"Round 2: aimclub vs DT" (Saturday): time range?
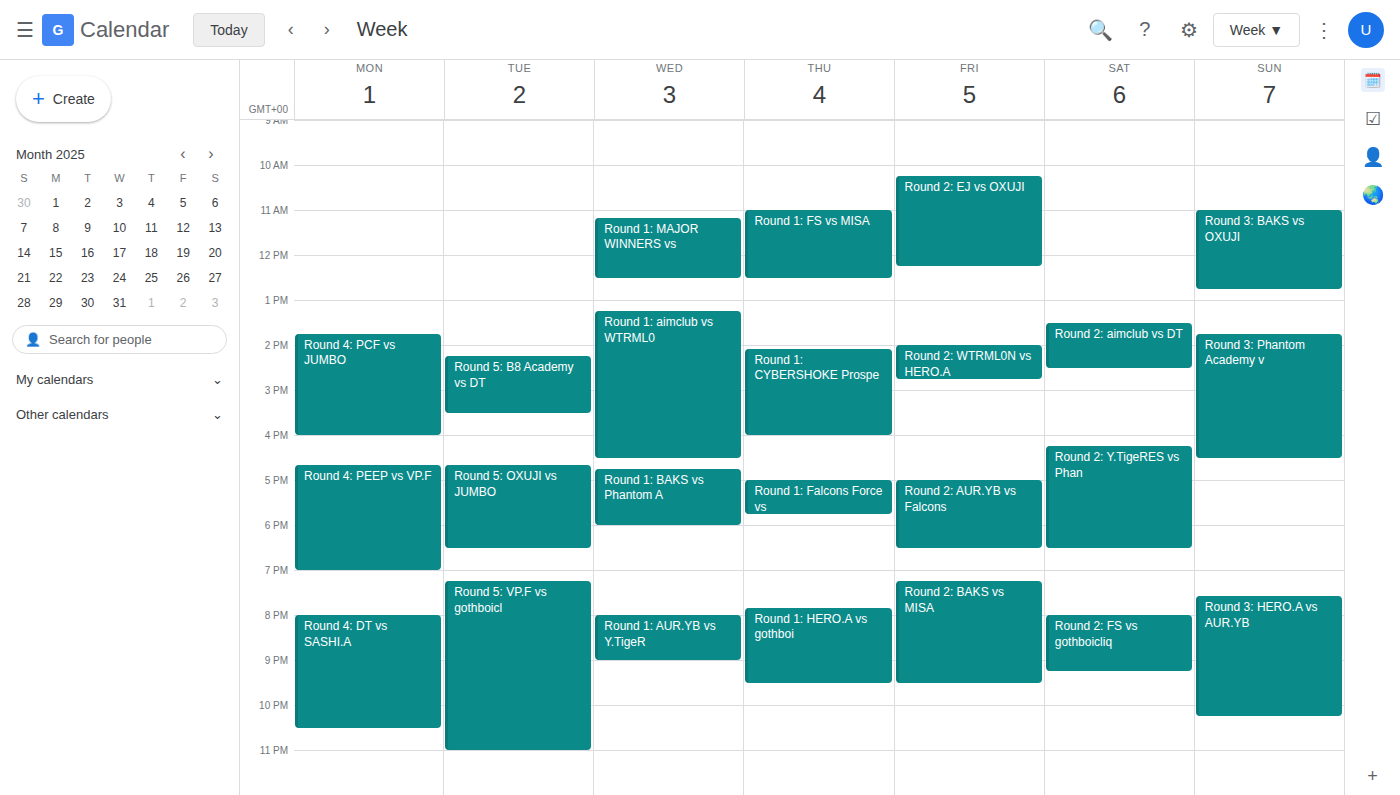
1:30 PM to 2:30 PM